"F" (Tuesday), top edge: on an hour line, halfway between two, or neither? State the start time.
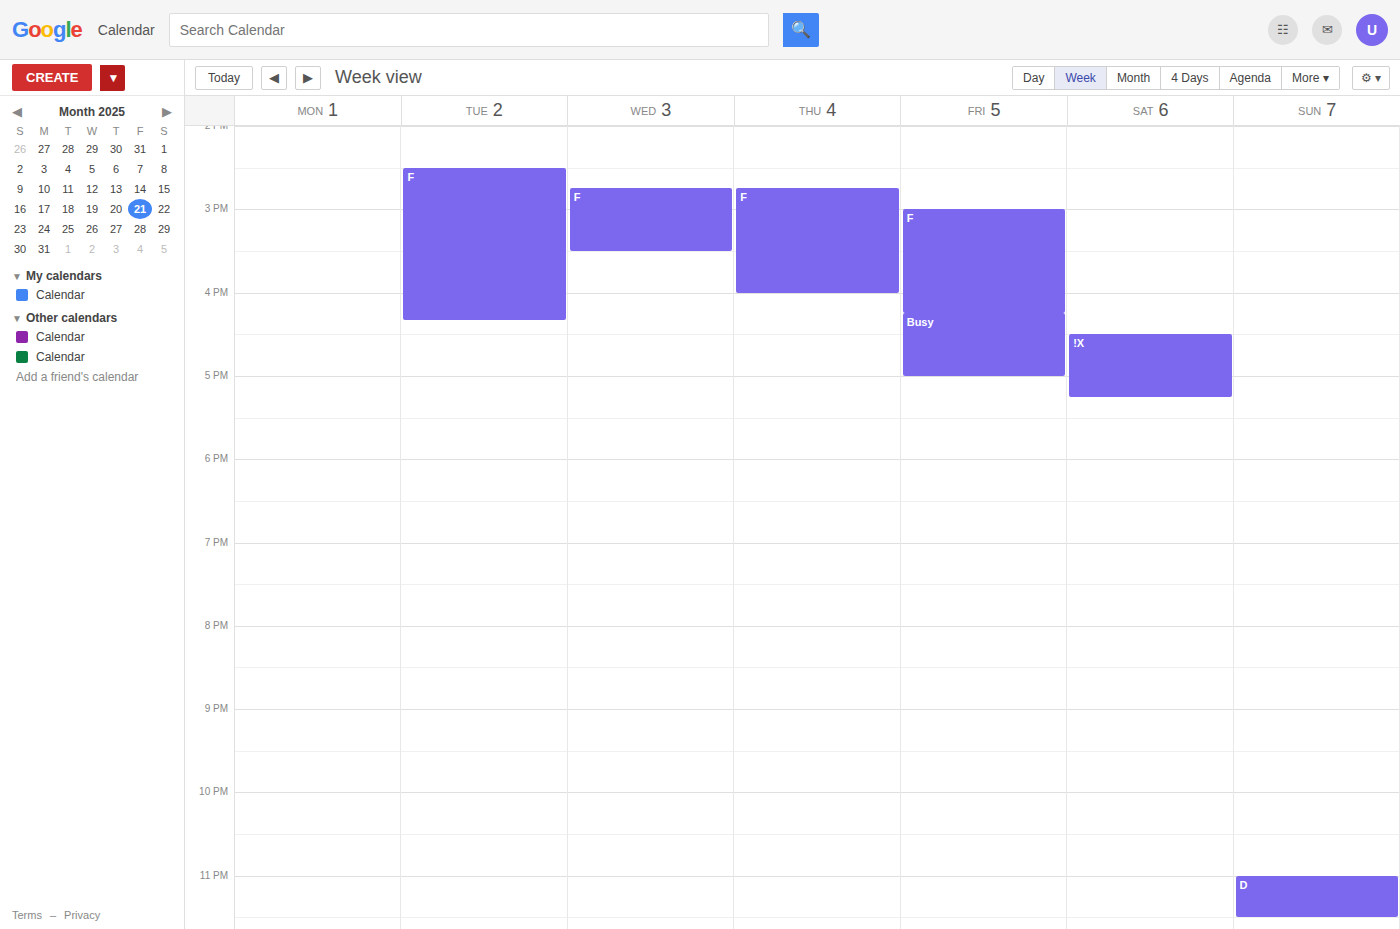
2:30 PM -- halfway between the 2 PM and 3 PM lines.